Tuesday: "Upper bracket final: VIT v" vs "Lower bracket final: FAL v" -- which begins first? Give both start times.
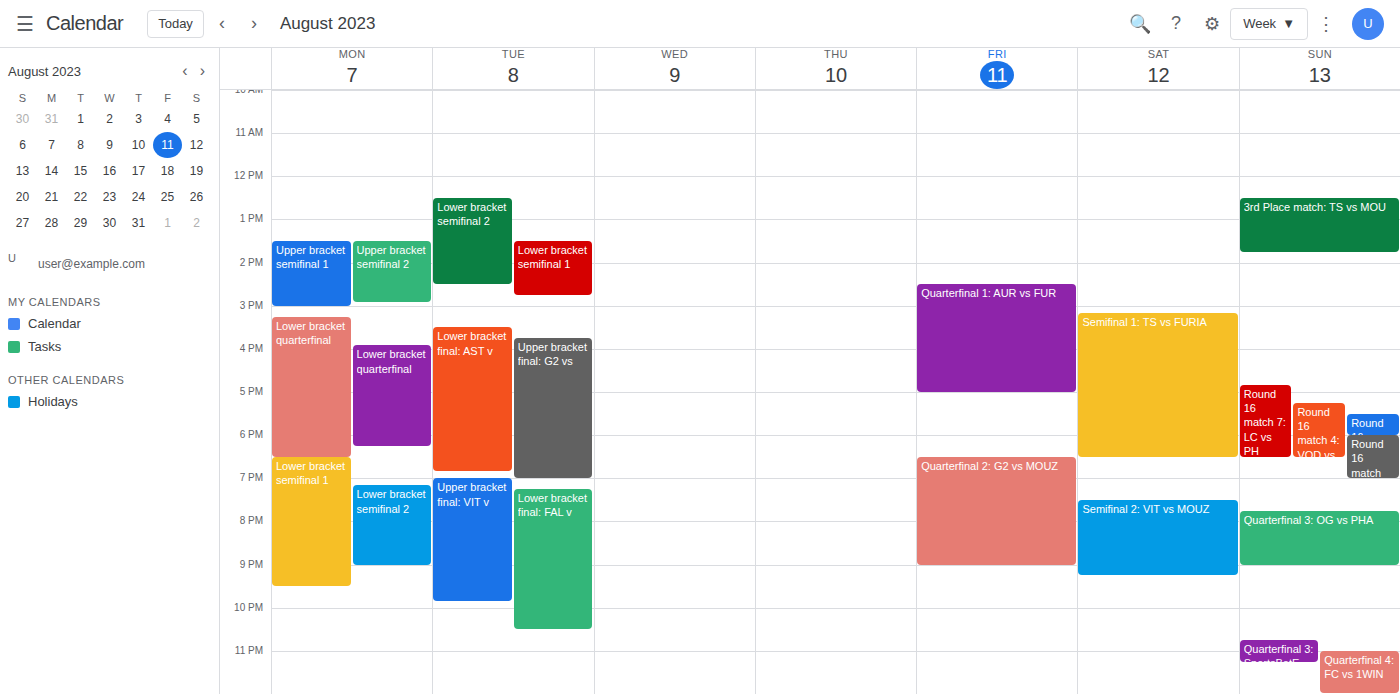
"Upper bracket final: VIT v" 7:00 PM; "Lower bracket final: FAL v" 7:15 PM.